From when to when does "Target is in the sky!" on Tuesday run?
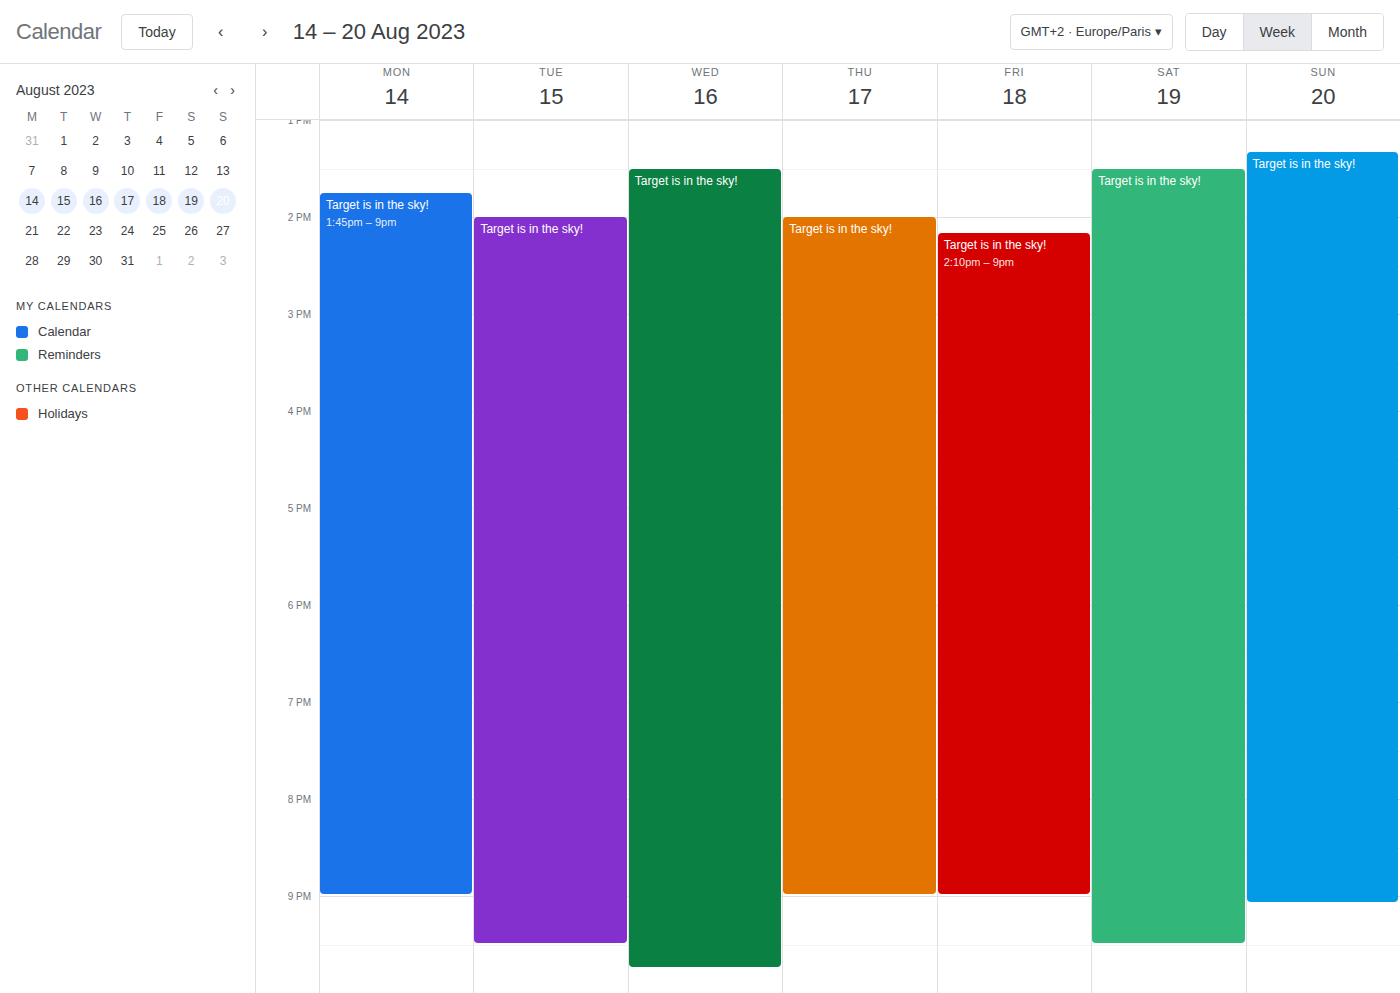
14:00 to 21:30